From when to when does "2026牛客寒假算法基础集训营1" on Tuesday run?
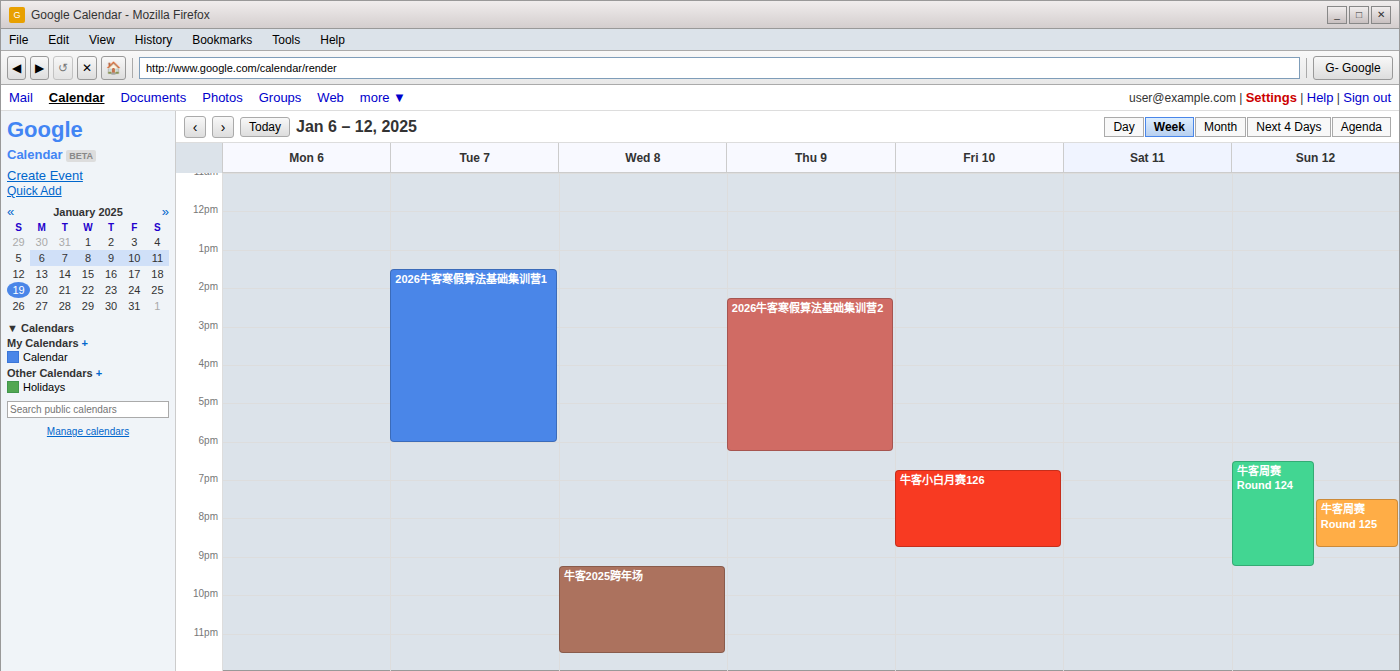
1:30 PM to 6:00 PM